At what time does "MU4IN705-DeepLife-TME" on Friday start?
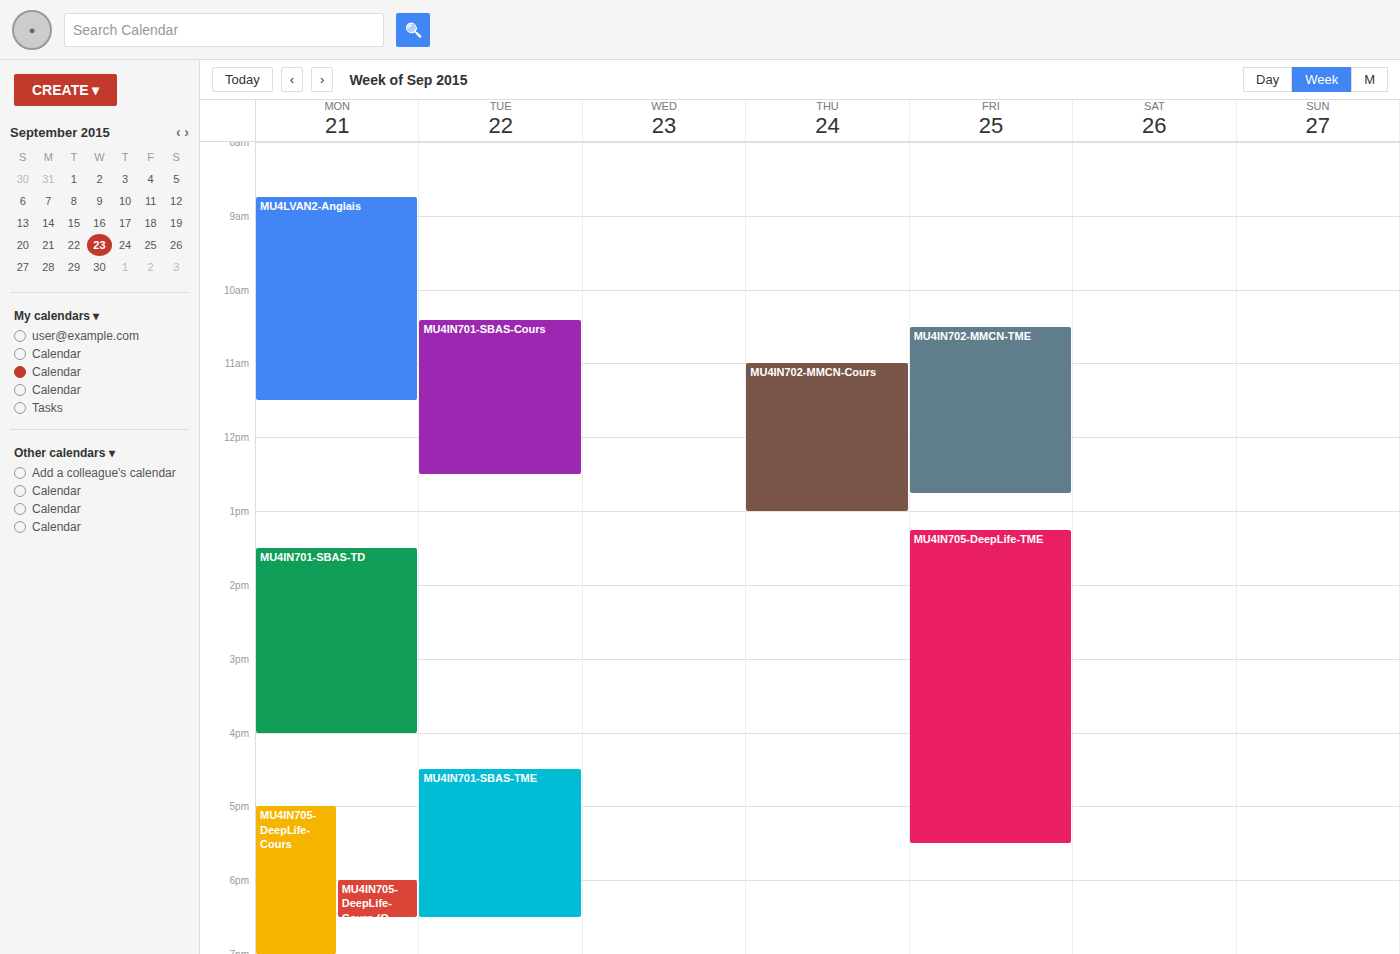
1:15 PM